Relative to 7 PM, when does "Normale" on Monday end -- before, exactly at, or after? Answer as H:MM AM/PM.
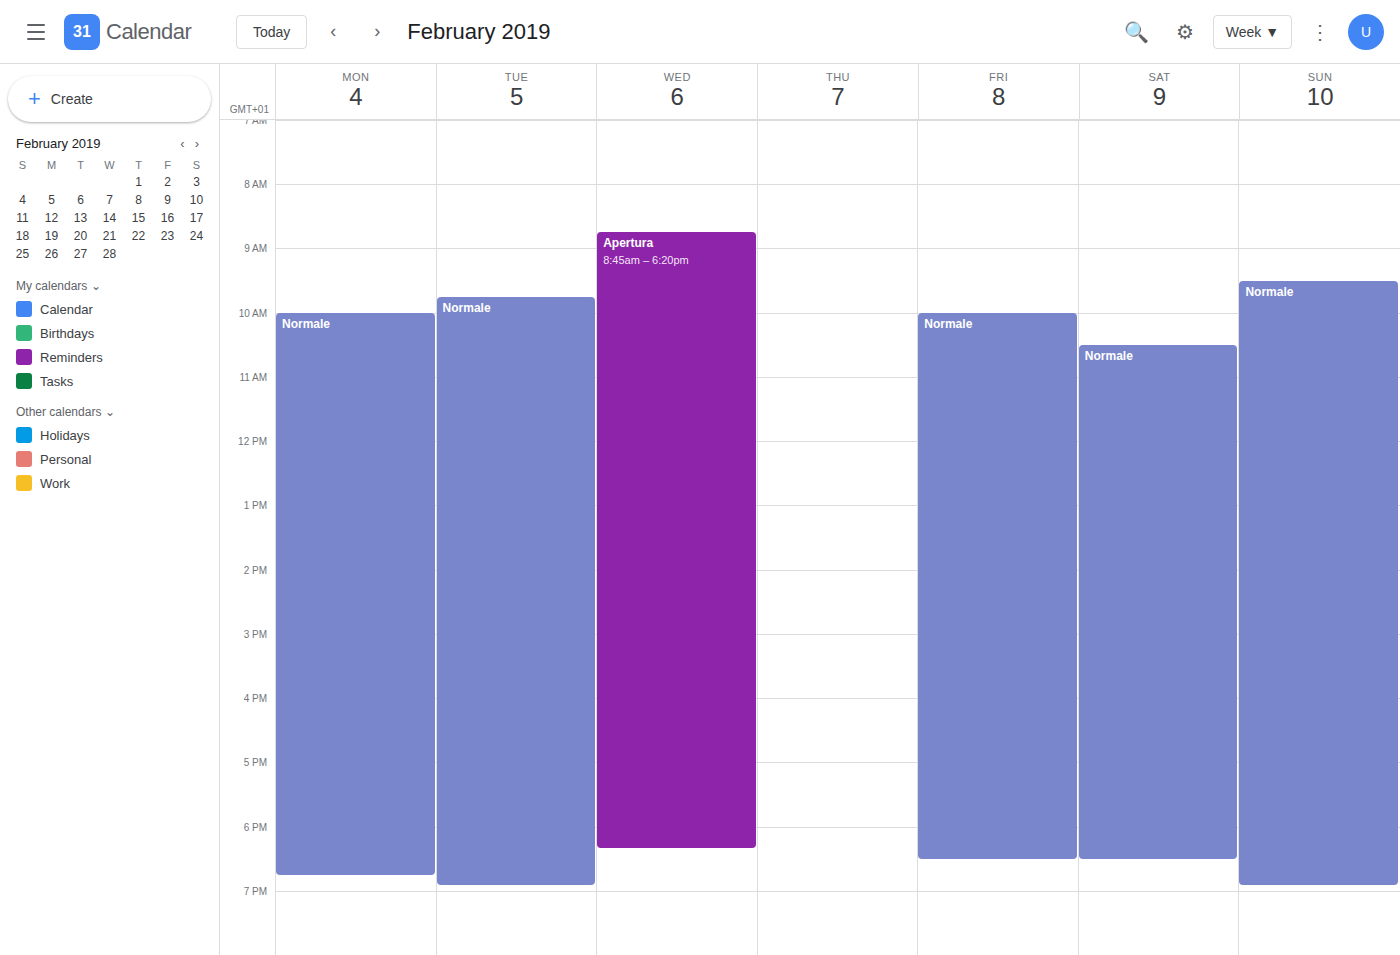
6:45 PM -- before 7 PM, 15 minutes above the 7 PM line.